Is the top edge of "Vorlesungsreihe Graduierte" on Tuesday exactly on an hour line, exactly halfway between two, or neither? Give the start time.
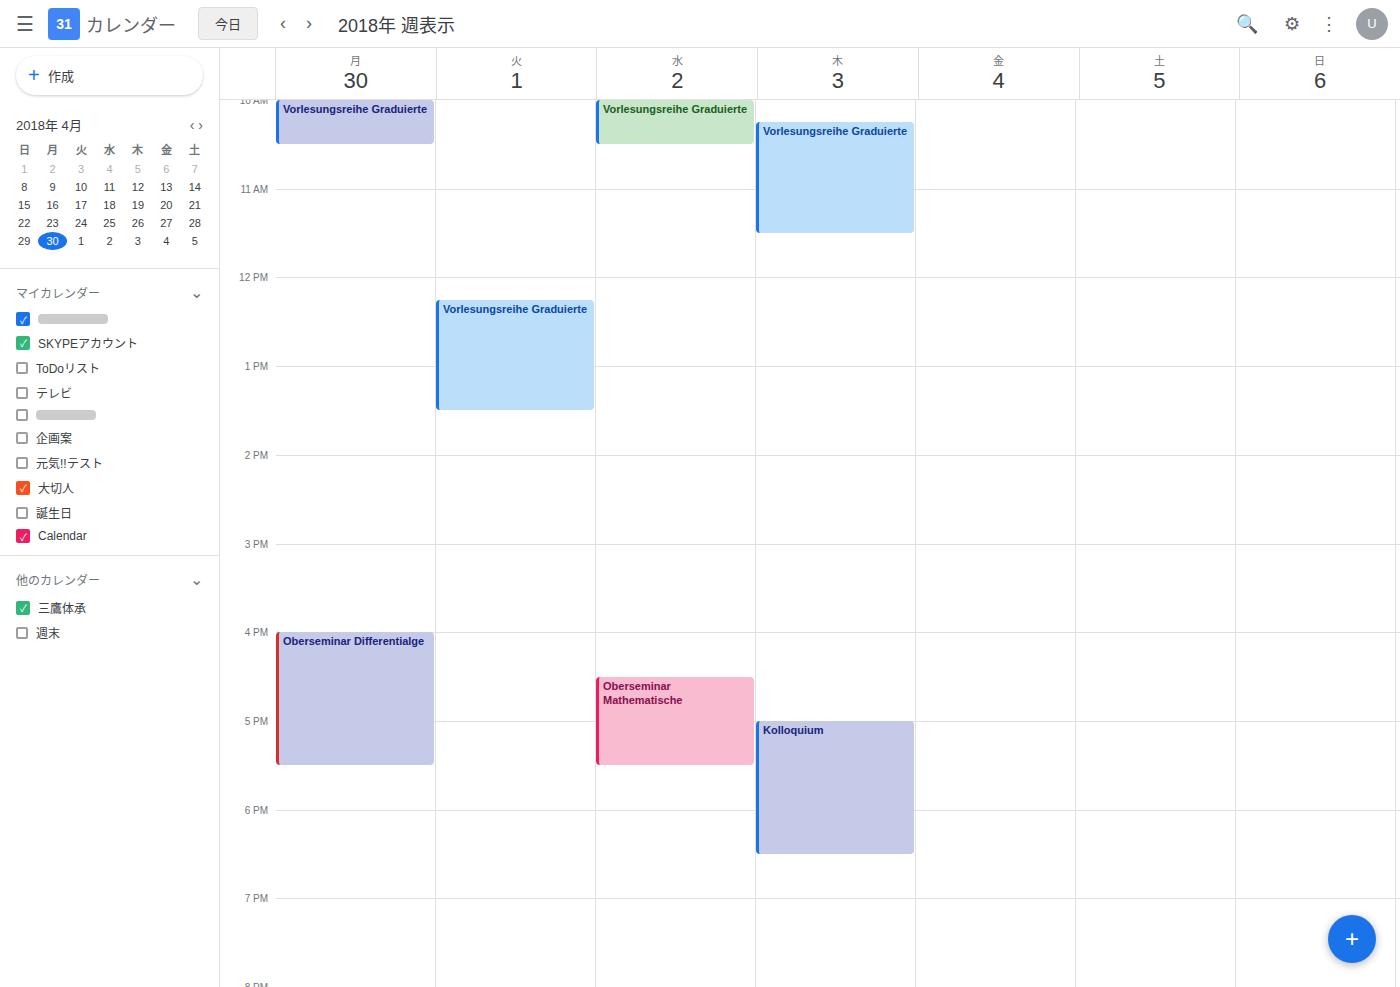
12:15 PM -- neither: a quarter of the way from the 12 PM line to the 1 PM line.